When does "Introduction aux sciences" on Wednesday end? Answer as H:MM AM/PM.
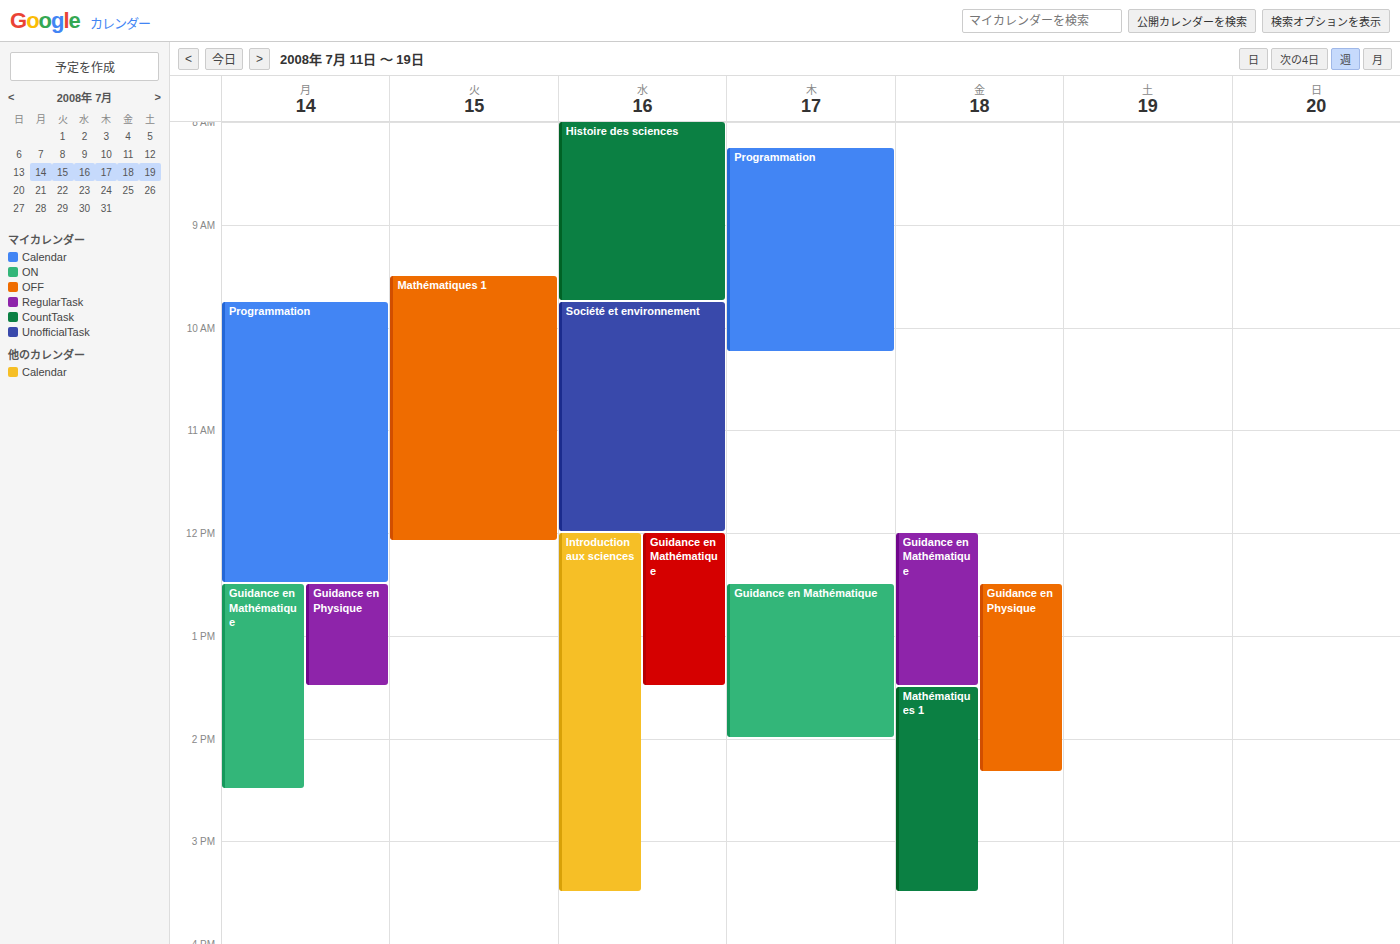
3:30 PM